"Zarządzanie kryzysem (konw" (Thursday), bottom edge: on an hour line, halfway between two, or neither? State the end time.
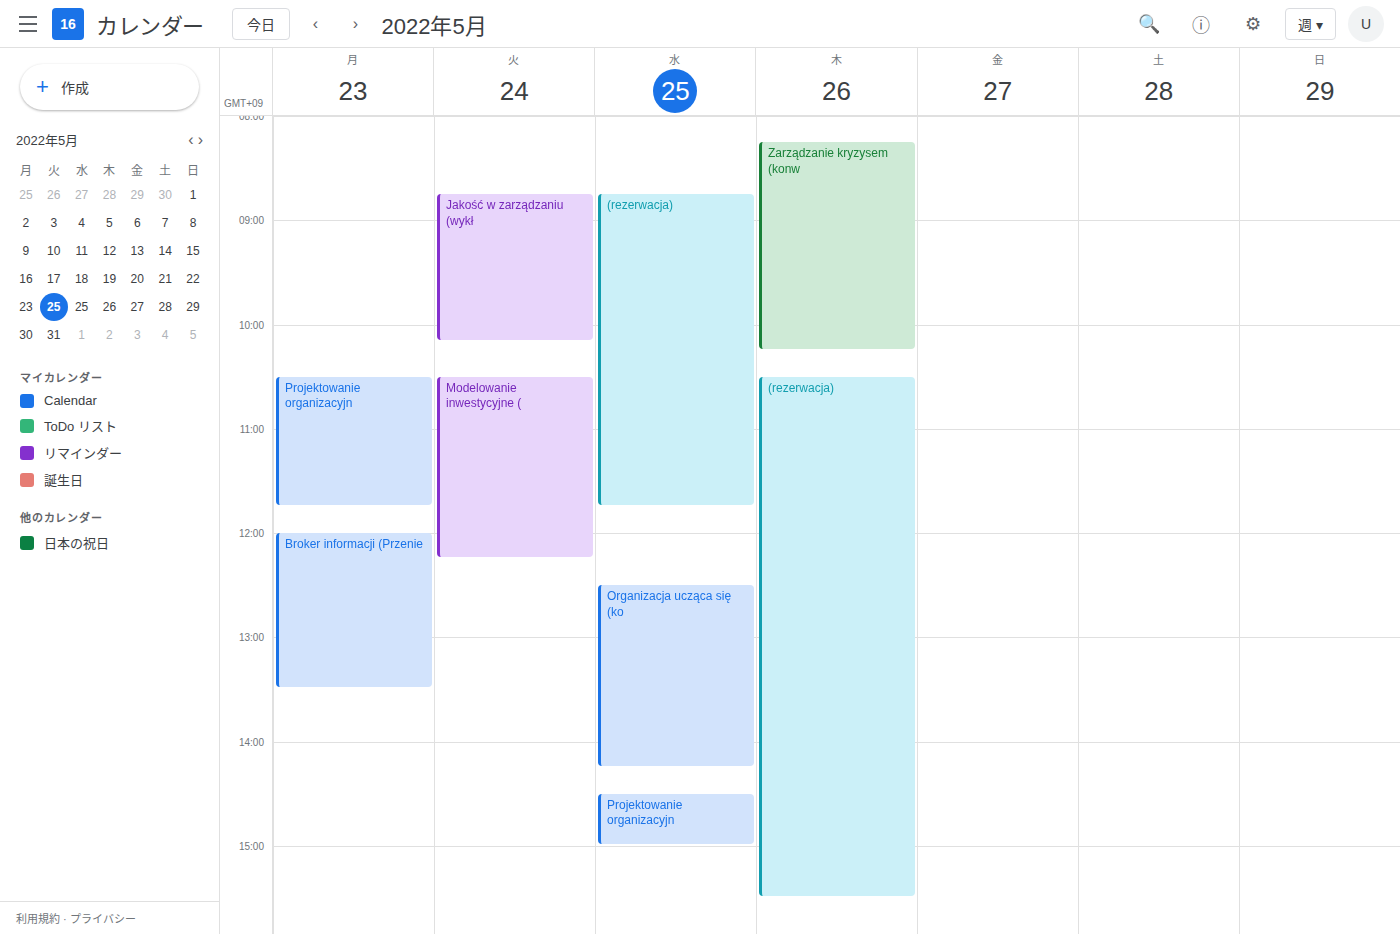
10:15 AM -- neither: a quarter of the way from the 10 AM line to the 11 AM line.